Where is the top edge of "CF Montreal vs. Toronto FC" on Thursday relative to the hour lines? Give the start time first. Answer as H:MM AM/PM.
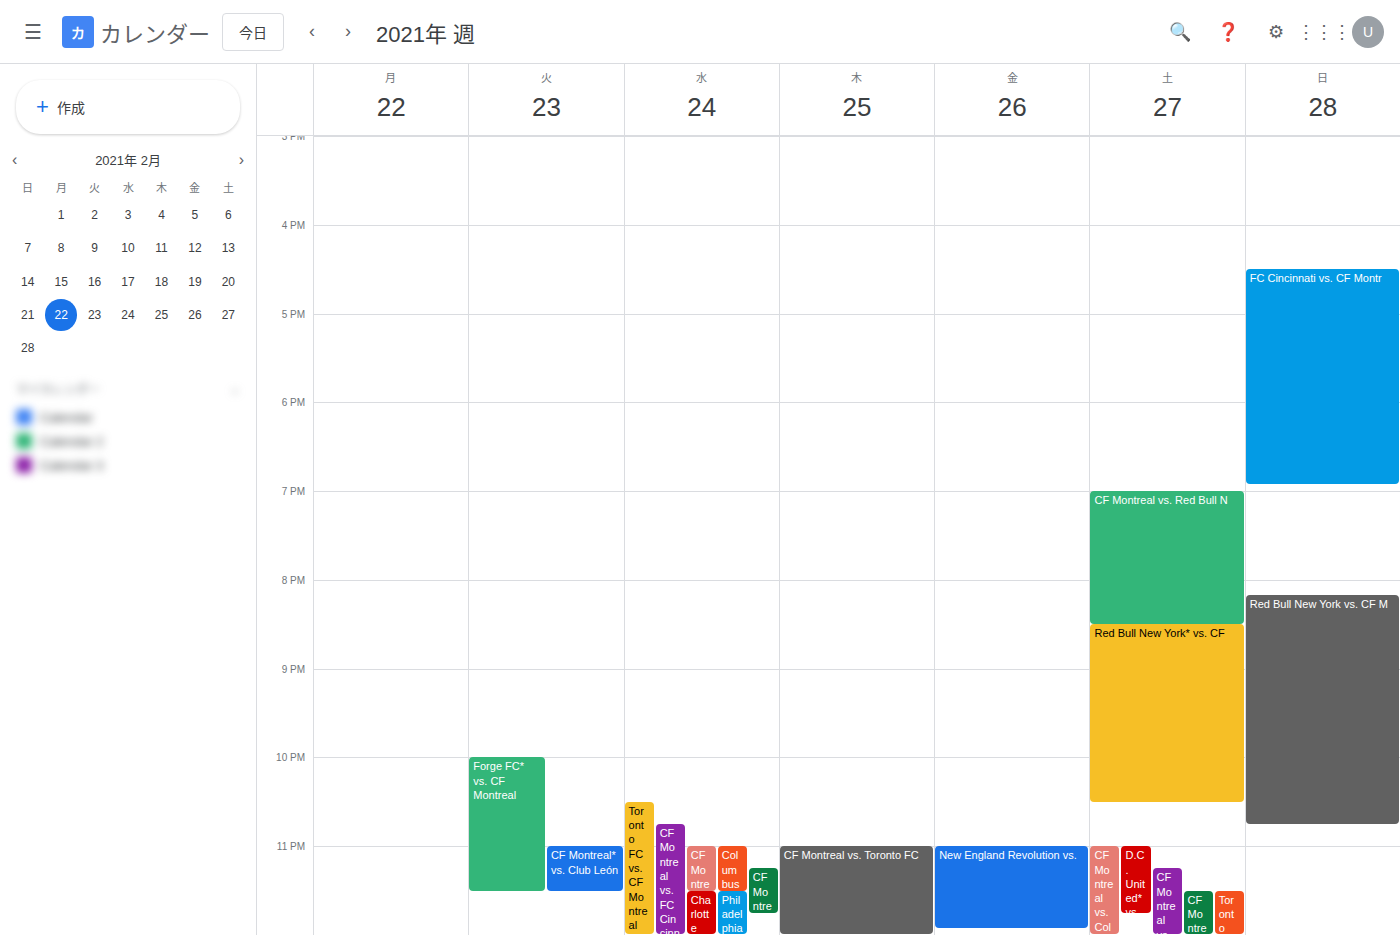
11:00 PM -- exactly on the 11 PM line.